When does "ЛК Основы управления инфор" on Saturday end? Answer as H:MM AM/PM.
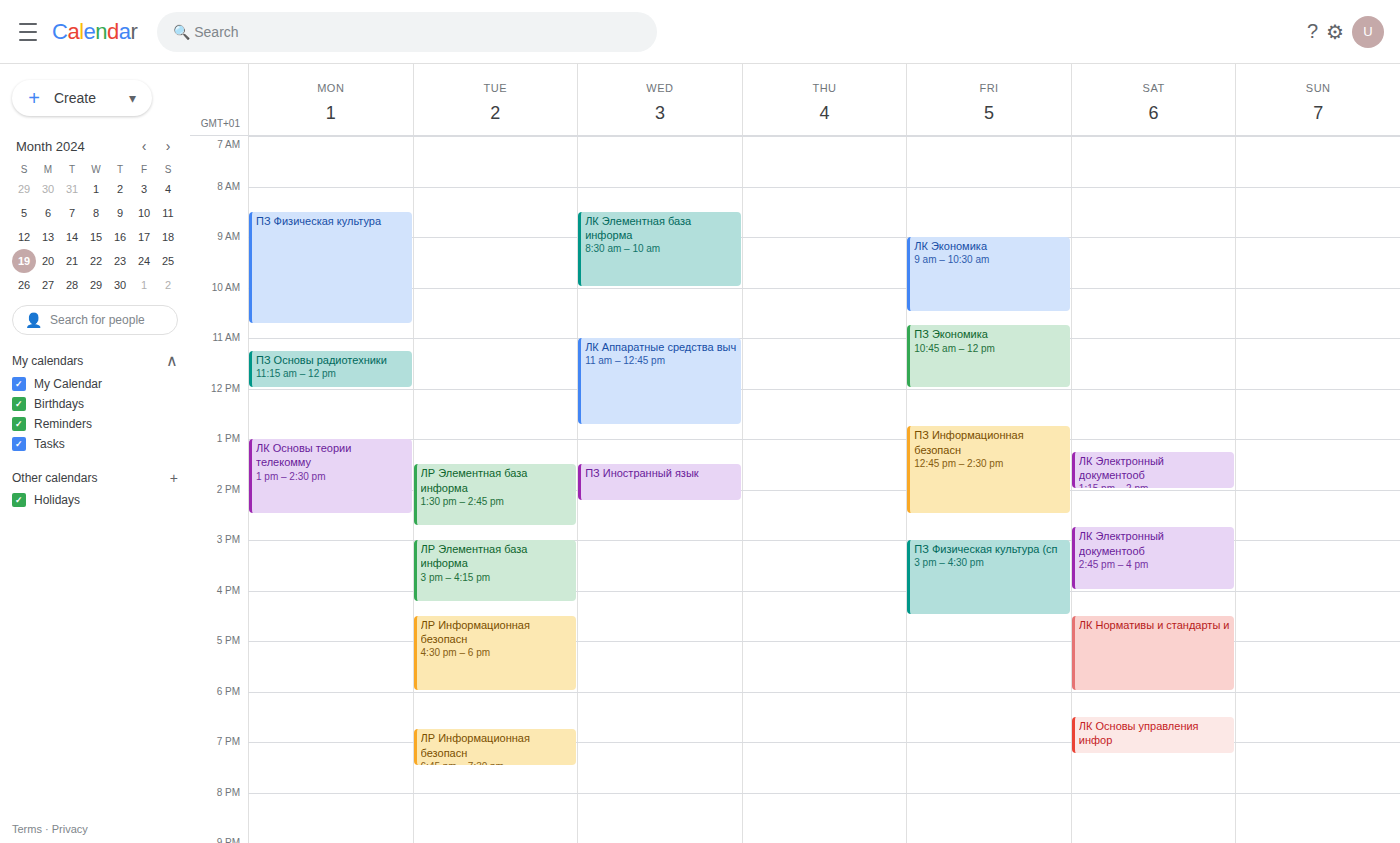
7:15 PM